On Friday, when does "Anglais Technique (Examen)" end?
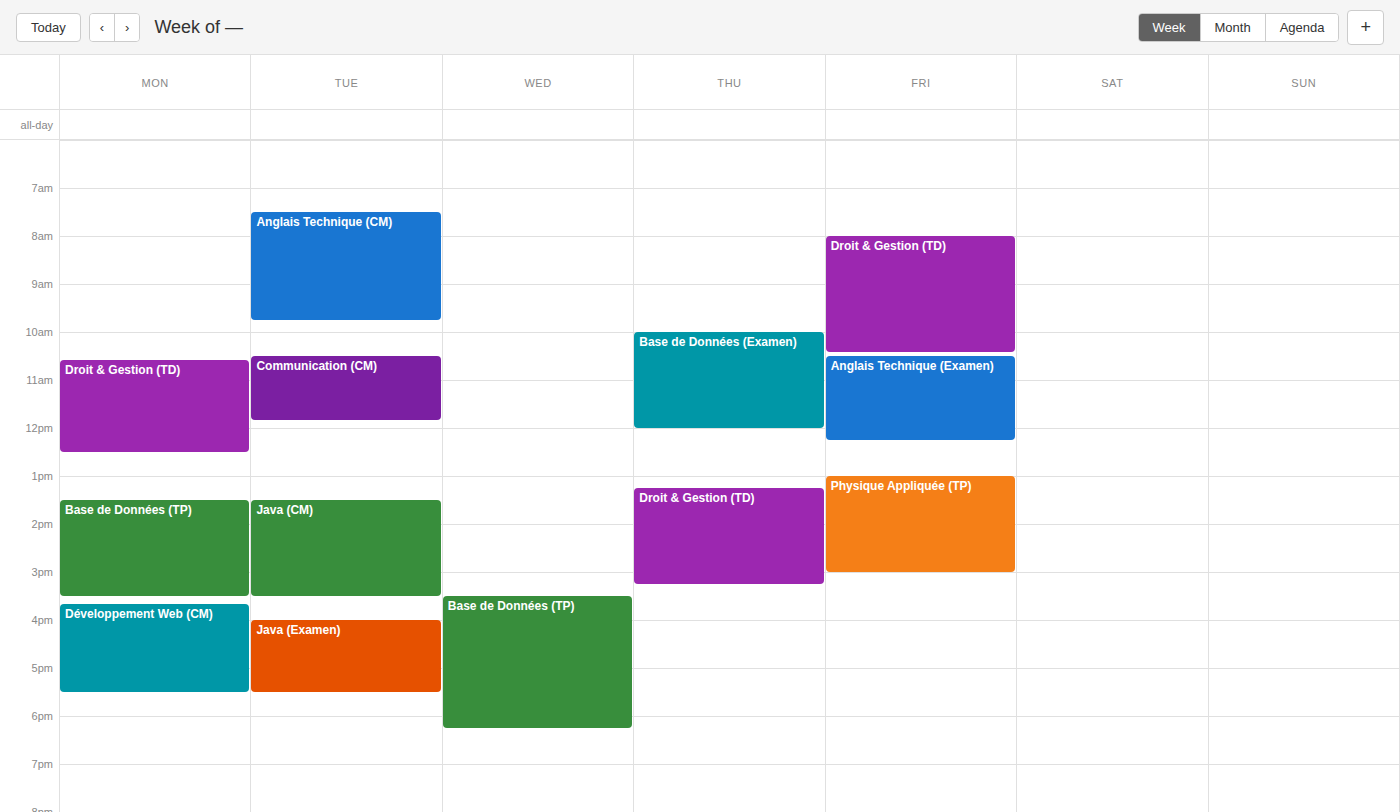
12:15 PM